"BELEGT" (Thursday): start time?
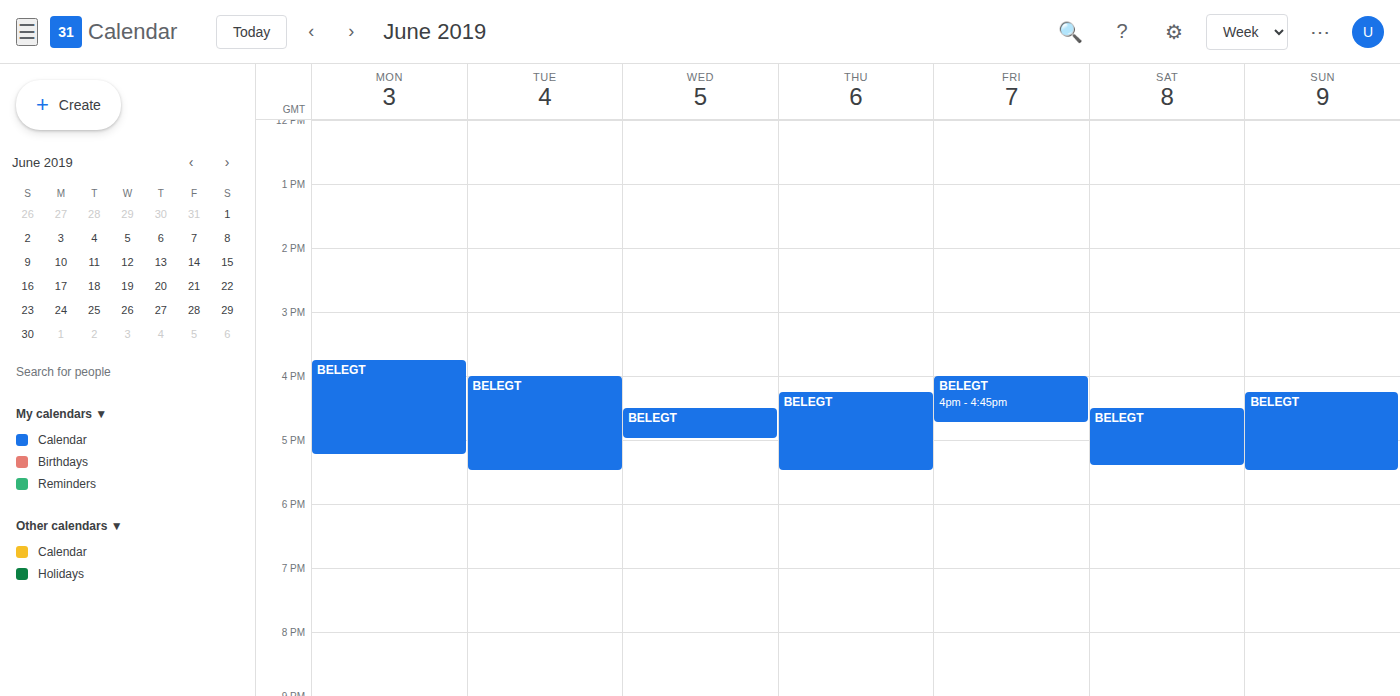
4:15 PM